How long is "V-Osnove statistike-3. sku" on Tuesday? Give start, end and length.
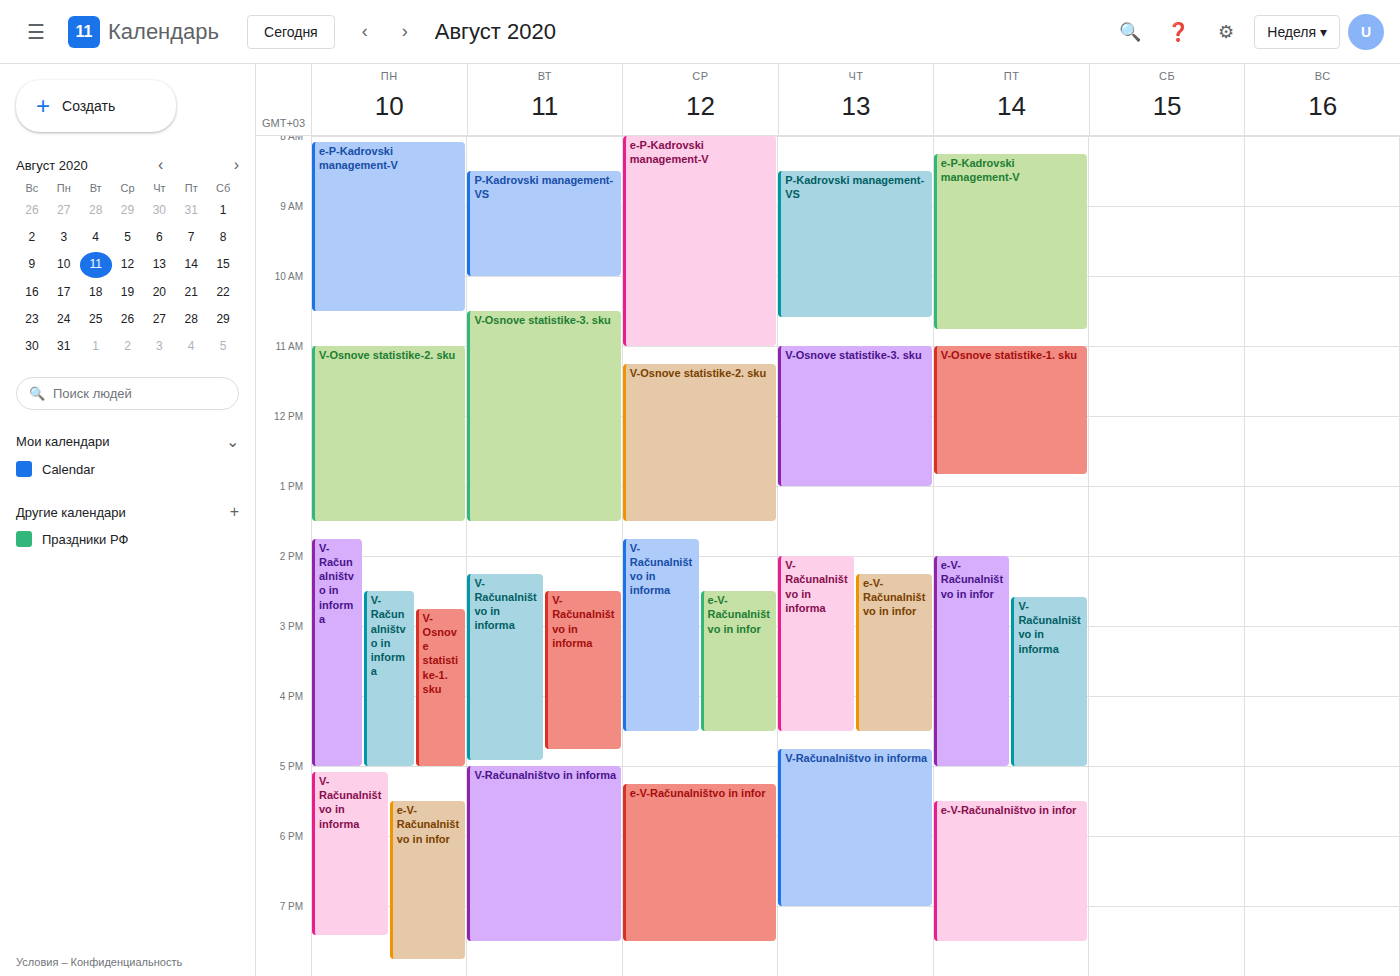
10:30 AM to 1:30 PM, 3 hours